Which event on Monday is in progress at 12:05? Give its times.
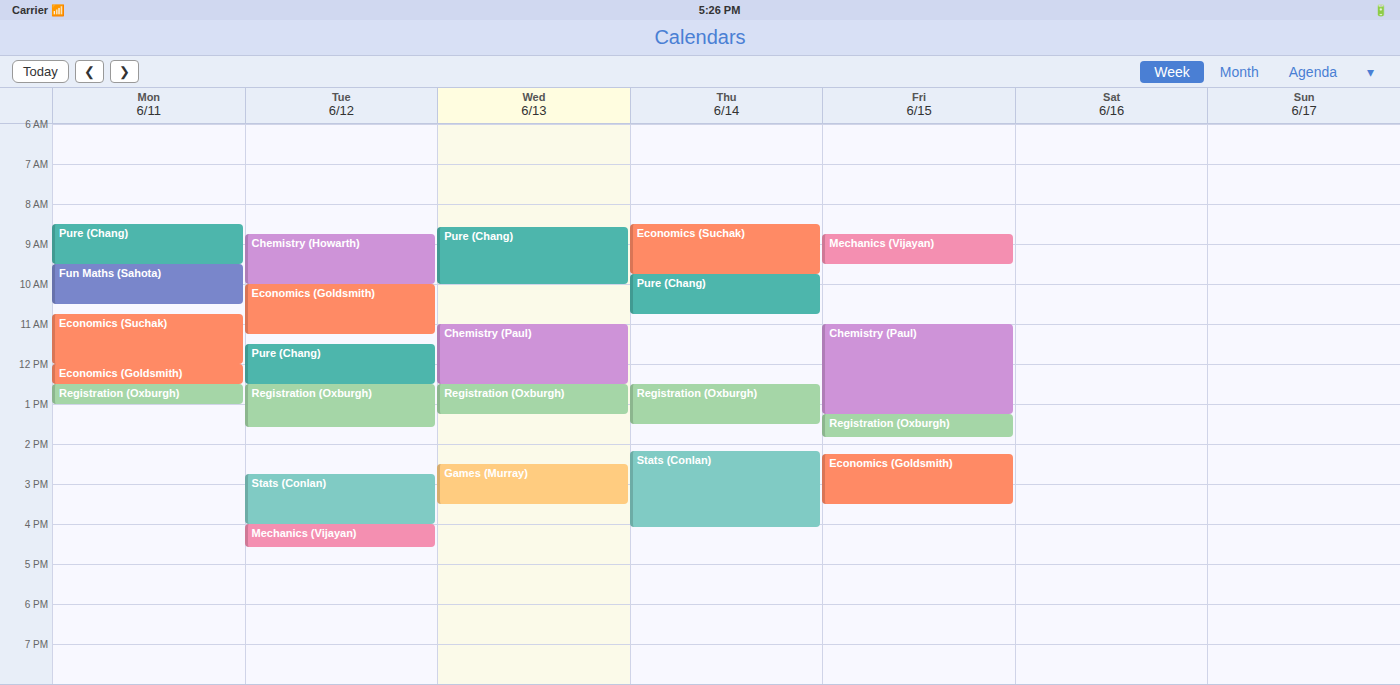
"Economics (Goldsmith)", 12:00 to 12:30